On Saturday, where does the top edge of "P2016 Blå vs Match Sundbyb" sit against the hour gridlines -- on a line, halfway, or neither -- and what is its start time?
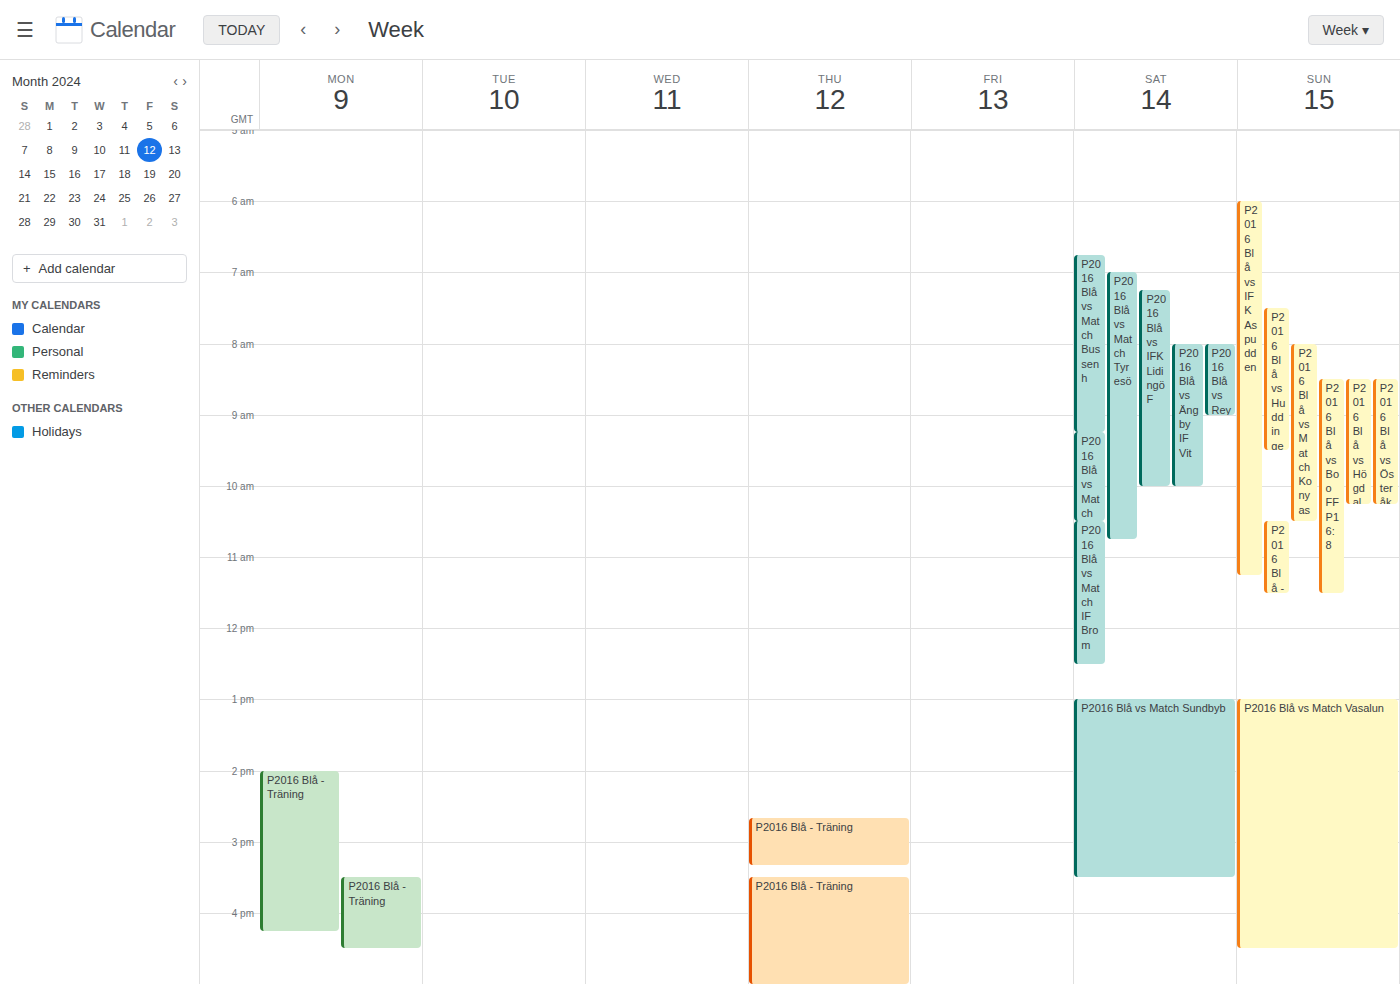
1:00 PM -- exactly on the 1 PM line.